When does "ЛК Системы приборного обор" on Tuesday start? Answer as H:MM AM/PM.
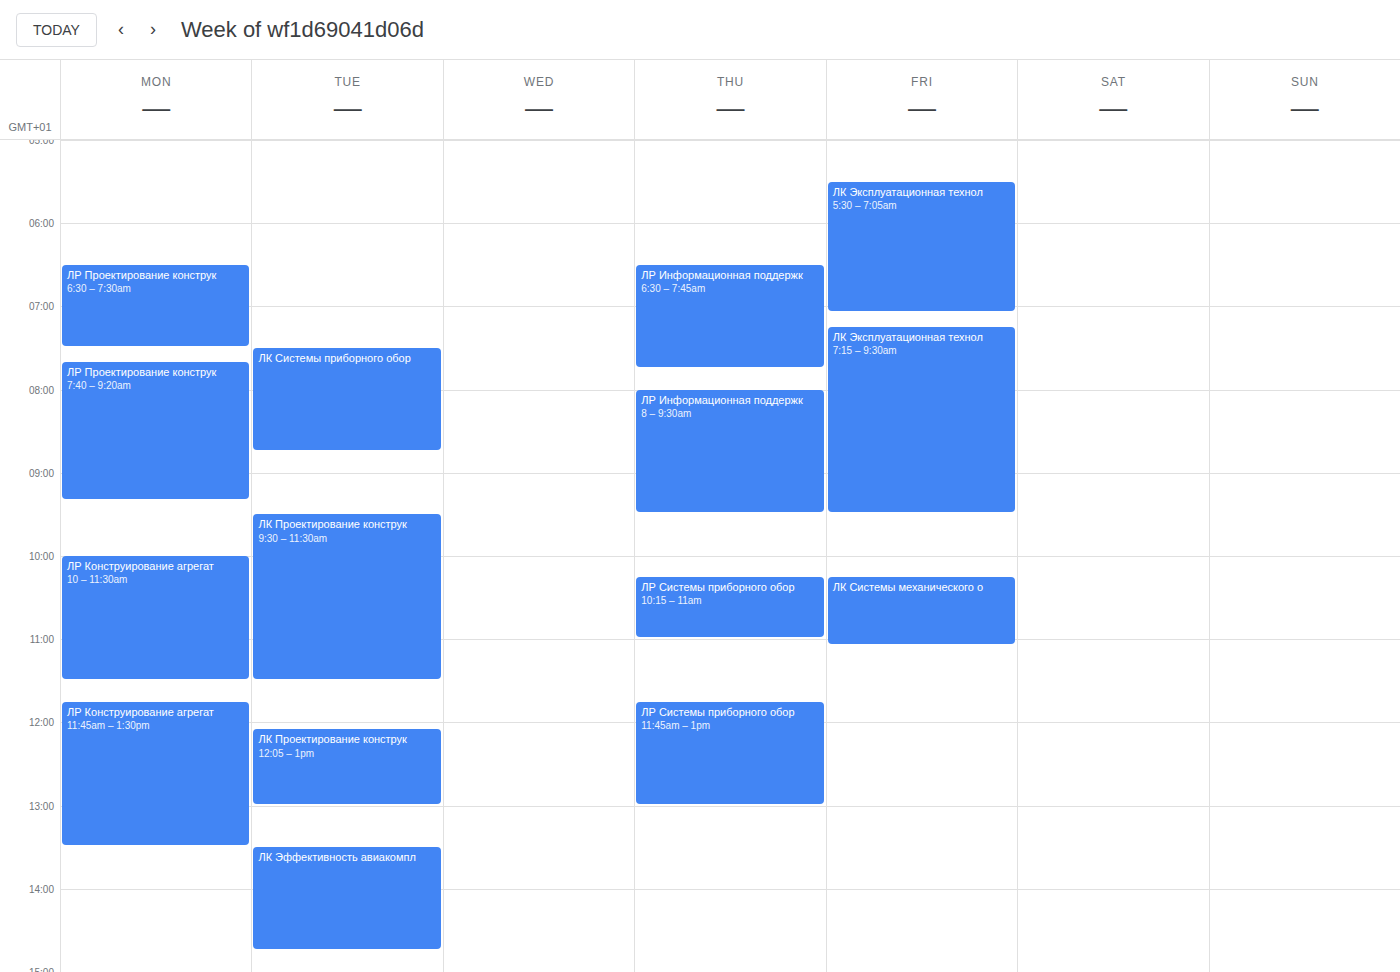
7:30 AM